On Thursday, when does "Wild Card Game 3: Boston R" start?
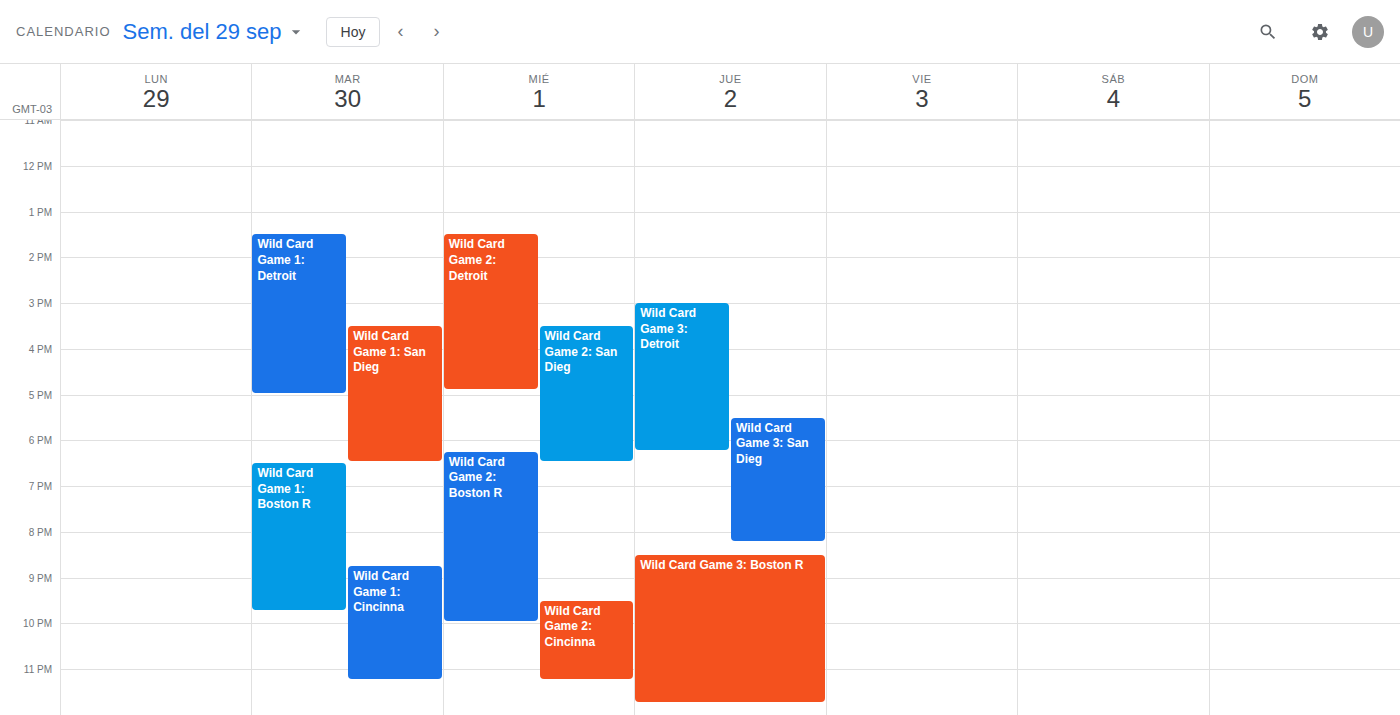
20:30